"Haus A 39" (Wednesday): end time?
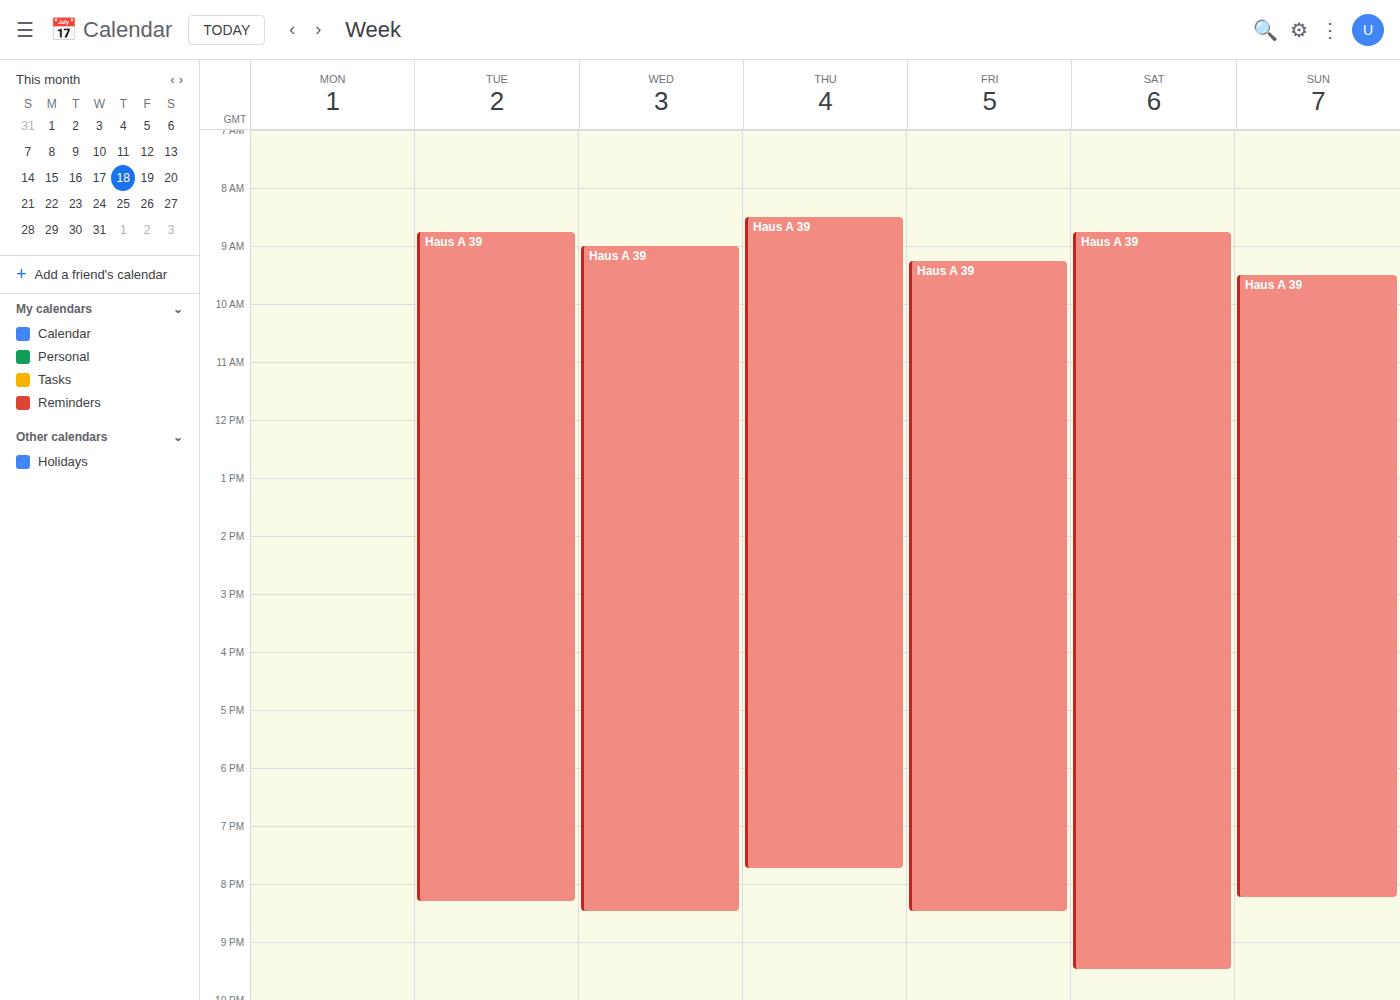
8:30 PM